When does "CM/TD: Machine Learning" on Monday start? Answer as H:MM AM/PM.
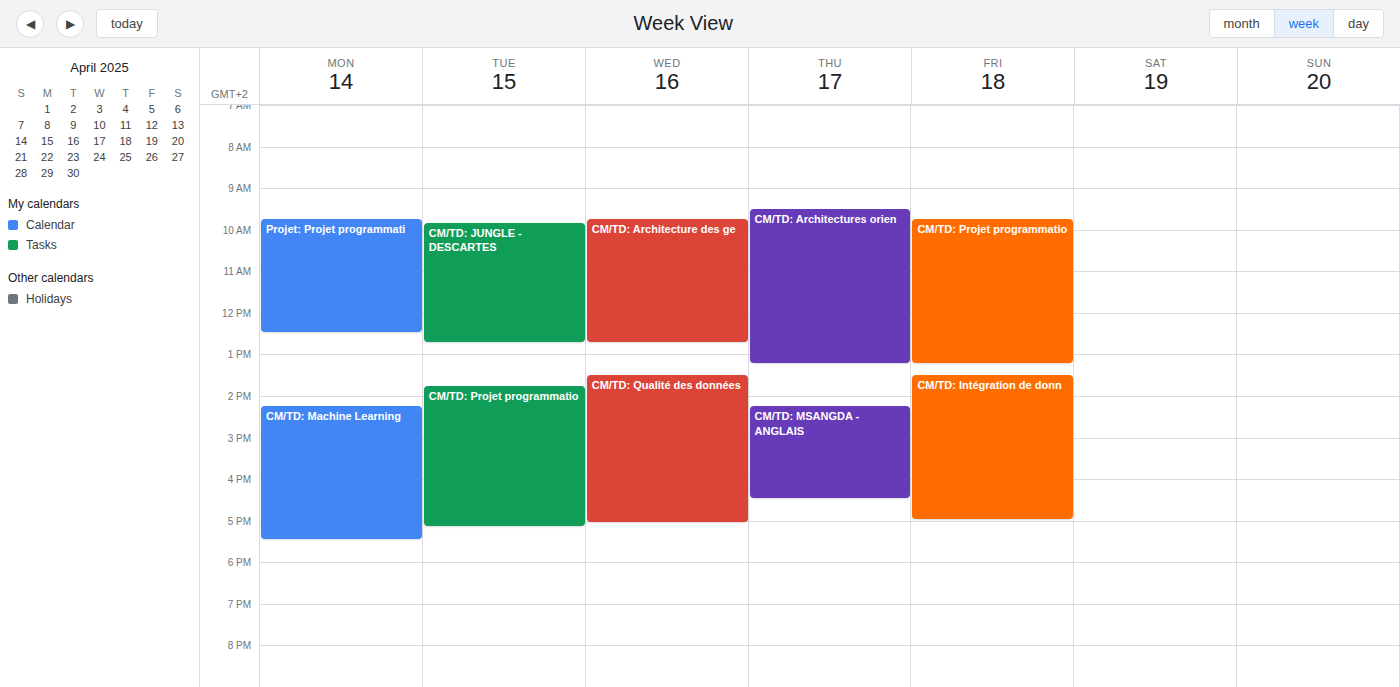
2:15 PM